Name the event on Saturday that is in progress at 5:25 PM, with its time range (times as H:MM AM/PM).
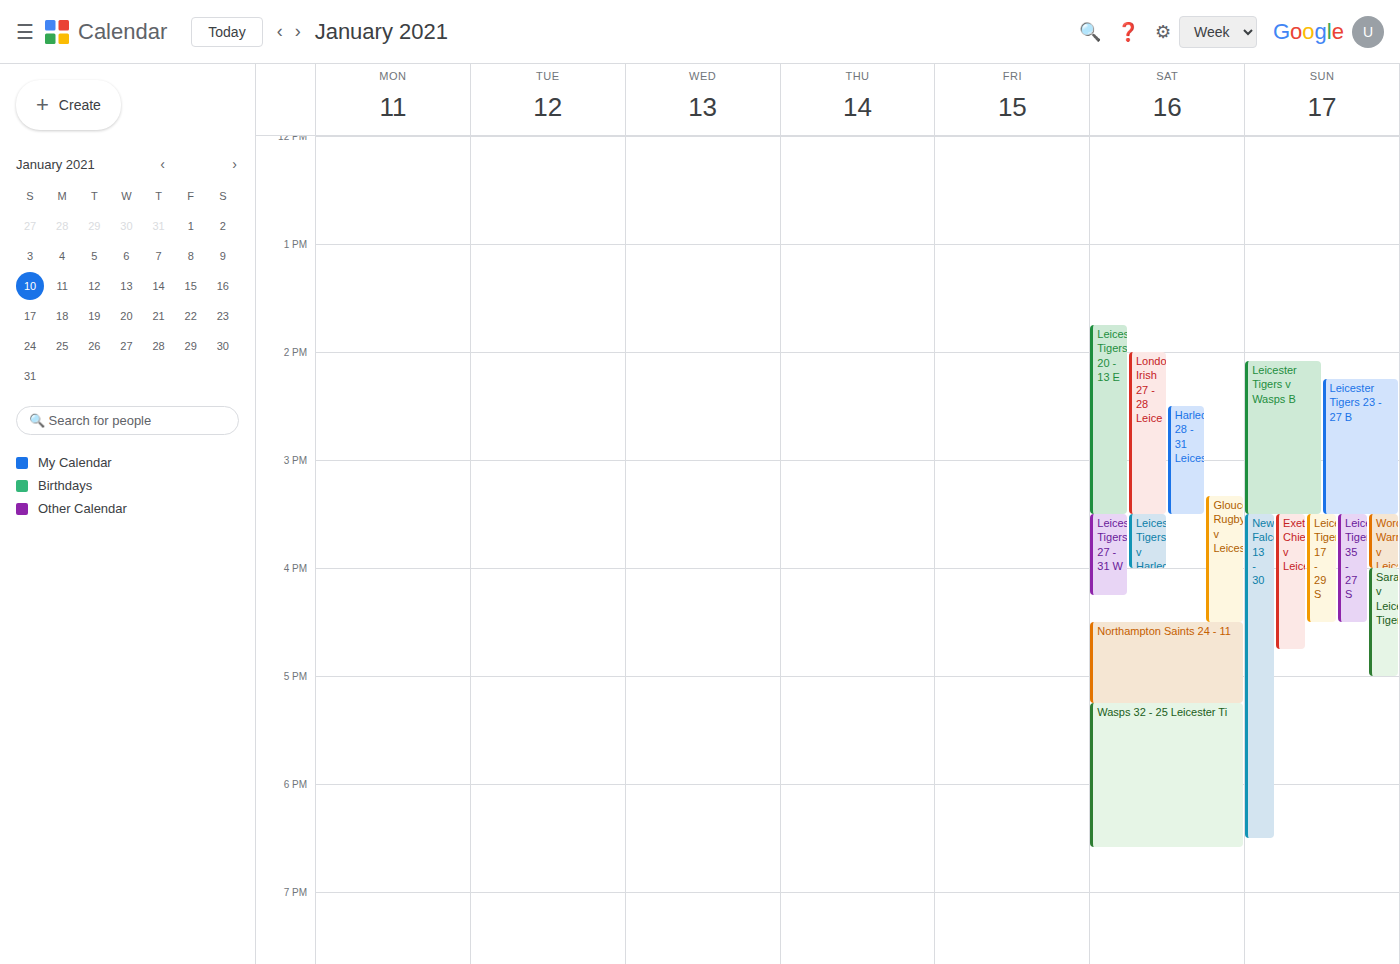
"Wasps 32 - 25 Leicester Ti", 5:15 PM to 6:35 PM